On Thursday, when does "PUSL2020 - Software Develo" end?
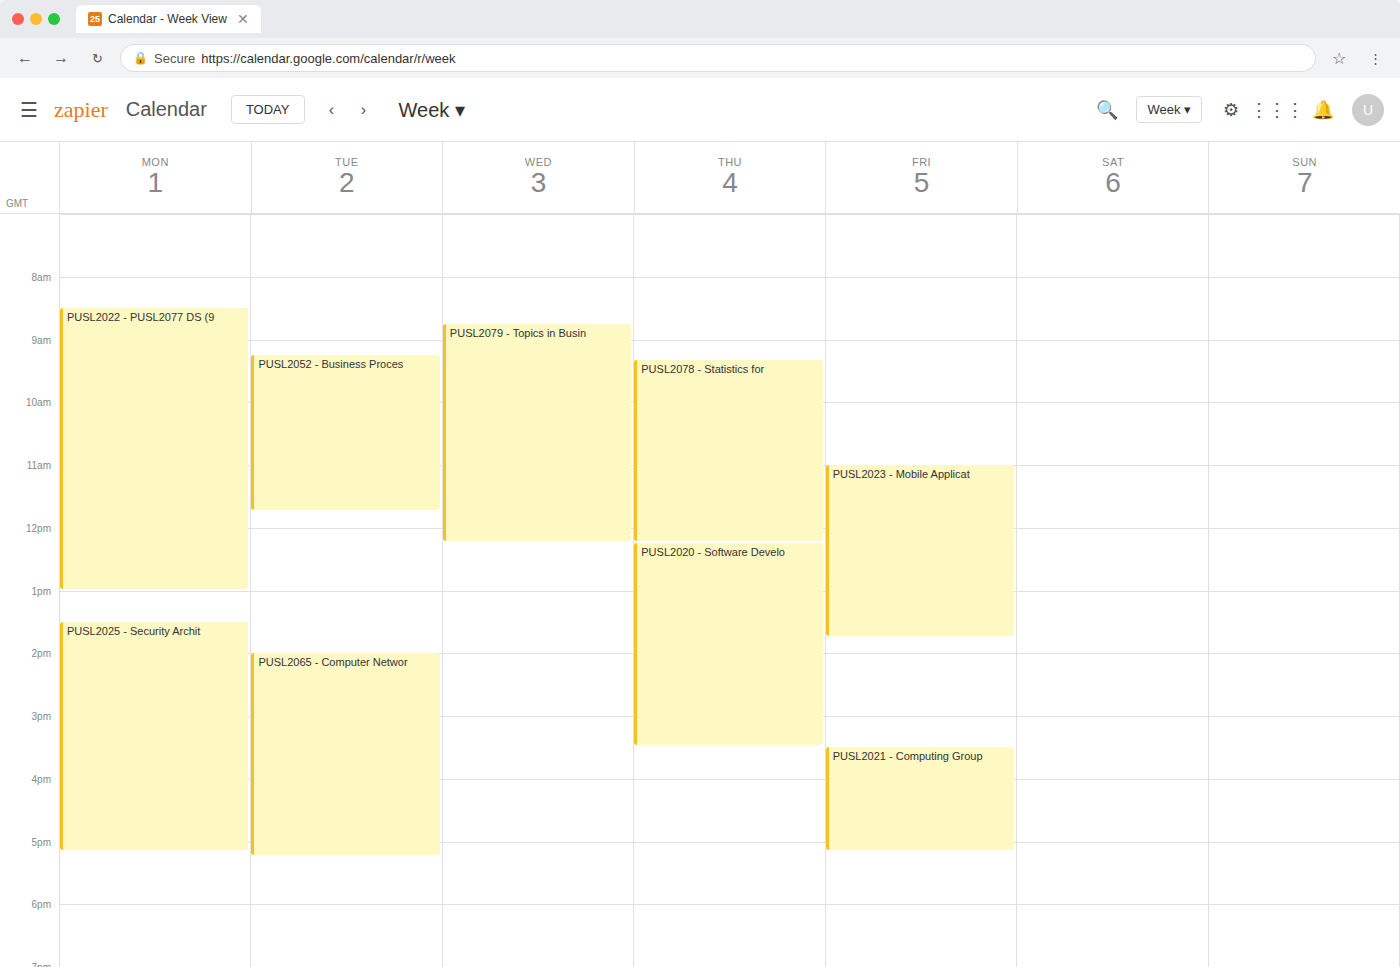
3:30 PM